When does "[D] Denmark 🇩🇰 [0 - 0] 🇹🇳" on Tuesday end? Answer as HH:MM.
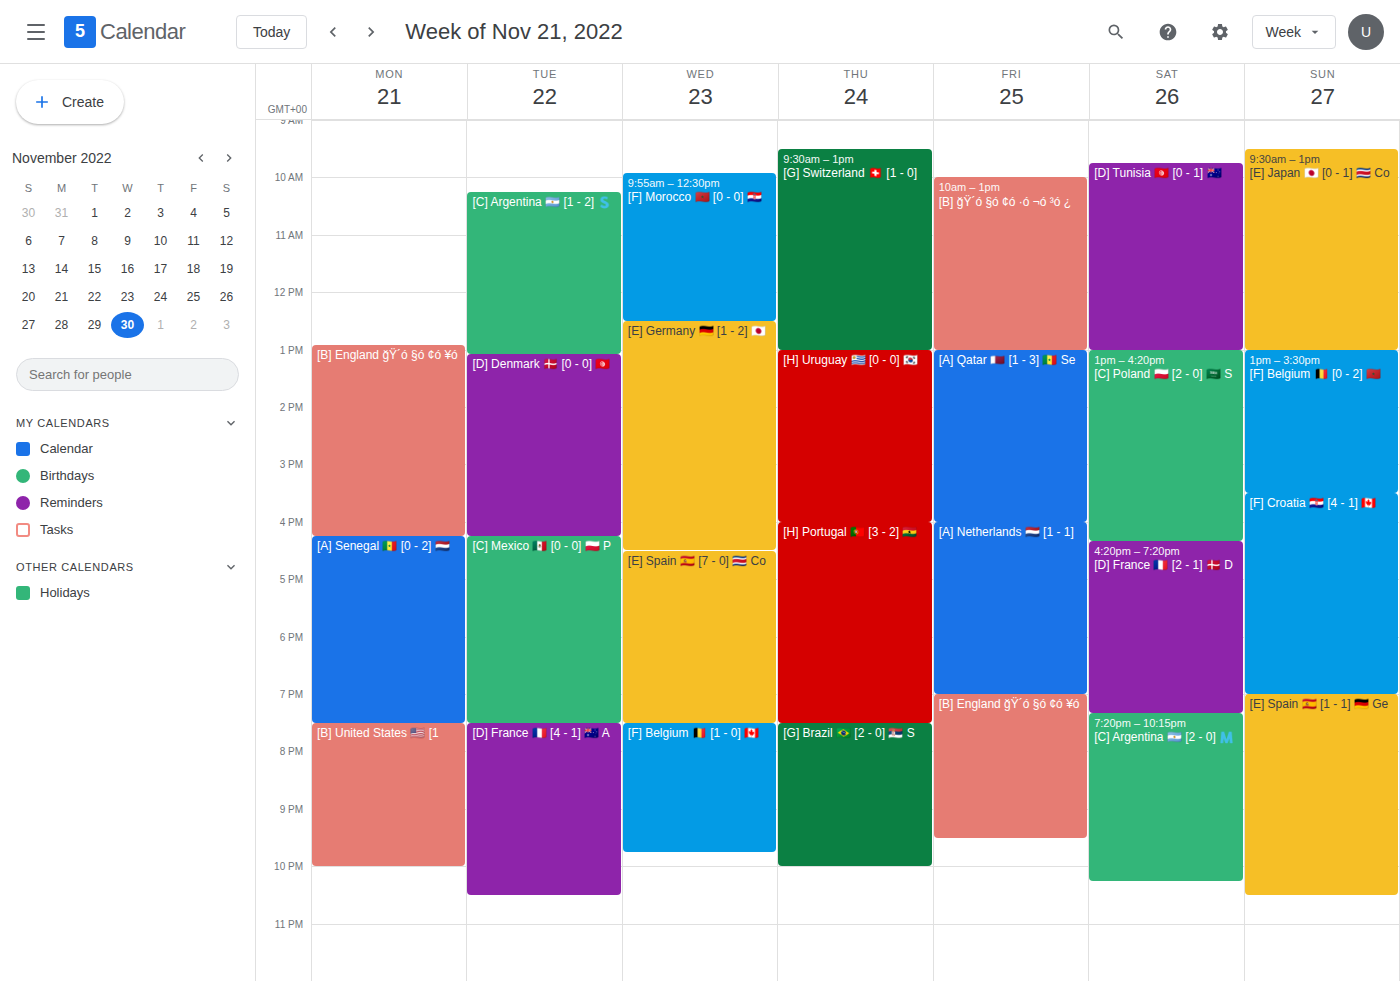
16:15